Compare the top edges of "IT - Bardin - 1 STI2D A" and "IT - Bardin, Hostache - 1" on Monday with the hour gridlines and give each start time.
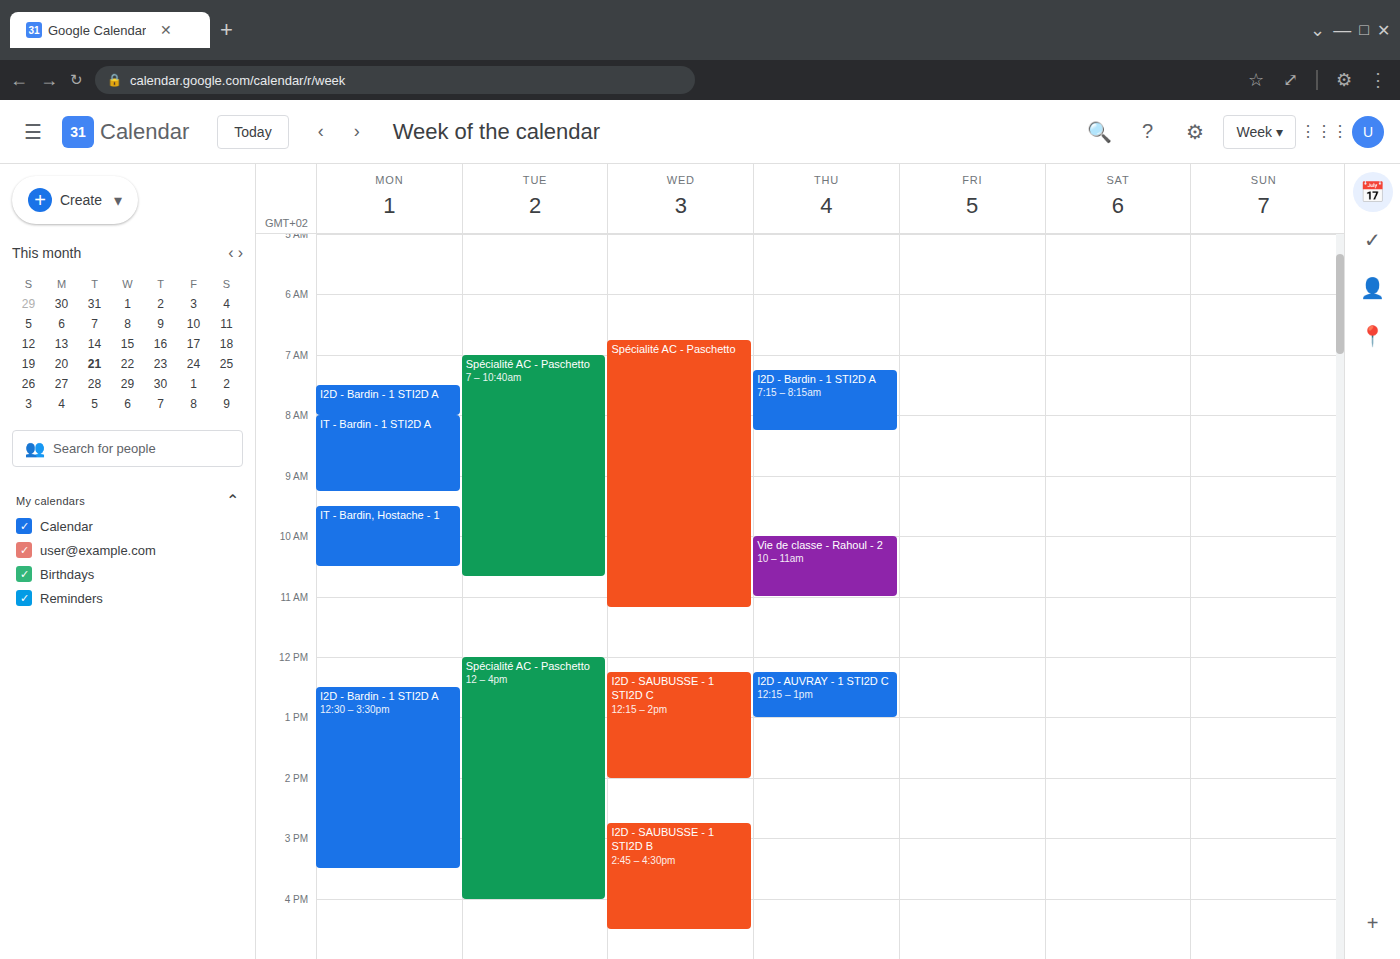
"IT - Bardin - 1 STI2D A": 8:00 AM, exactly on the 8 AM line. "IT - Bardin, Hostache - 1": 9:30 AM, halfway between the 9 AM and 10 AM lines.